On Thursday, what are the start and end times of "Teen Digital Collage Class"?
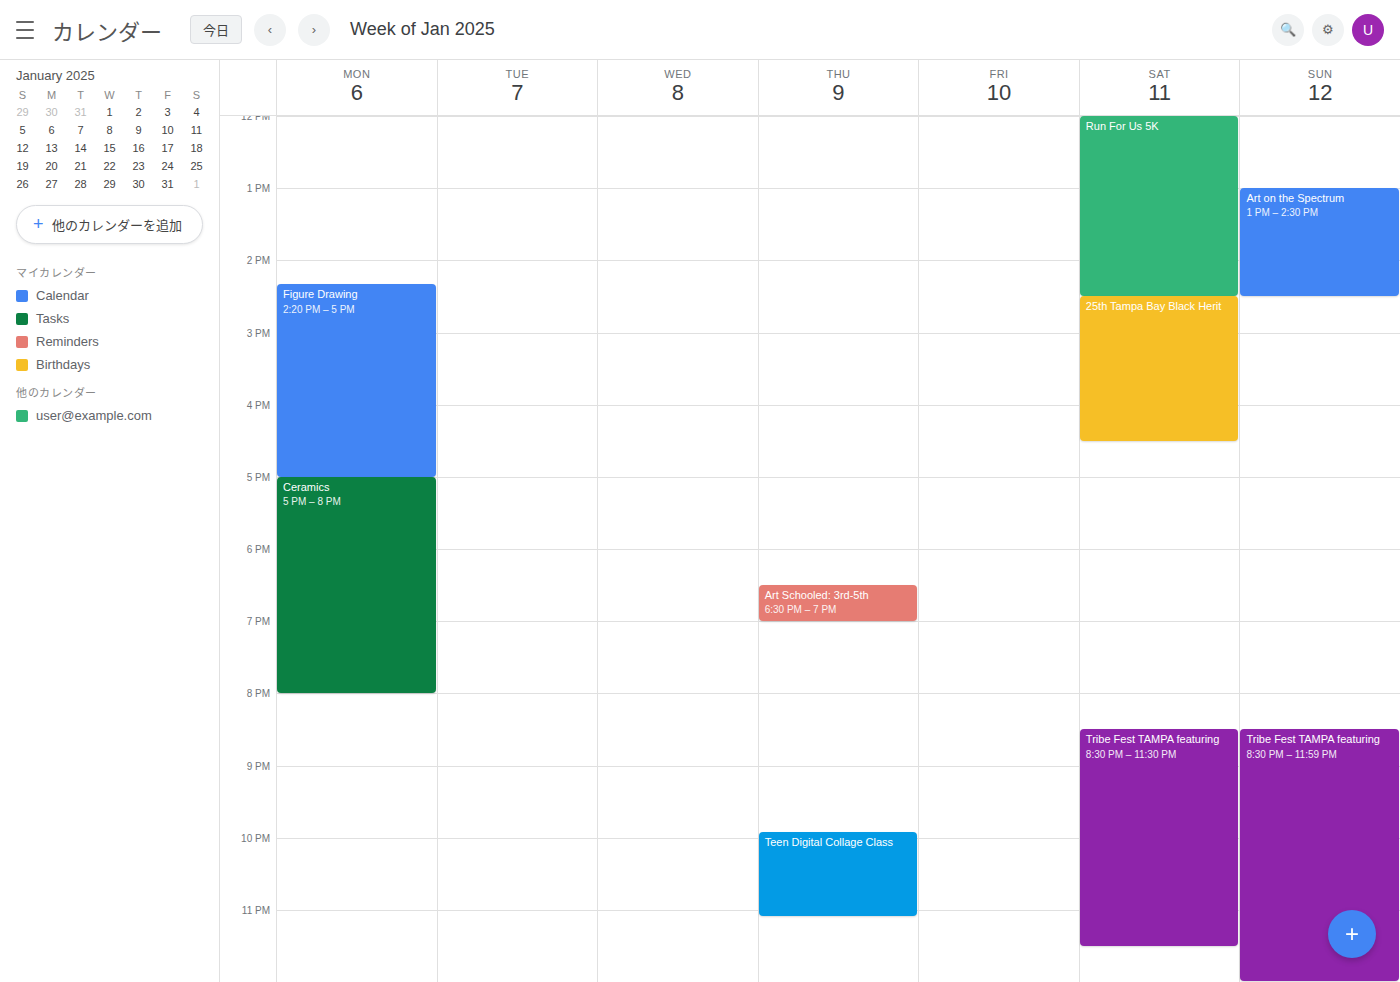
21:55 to 23:05